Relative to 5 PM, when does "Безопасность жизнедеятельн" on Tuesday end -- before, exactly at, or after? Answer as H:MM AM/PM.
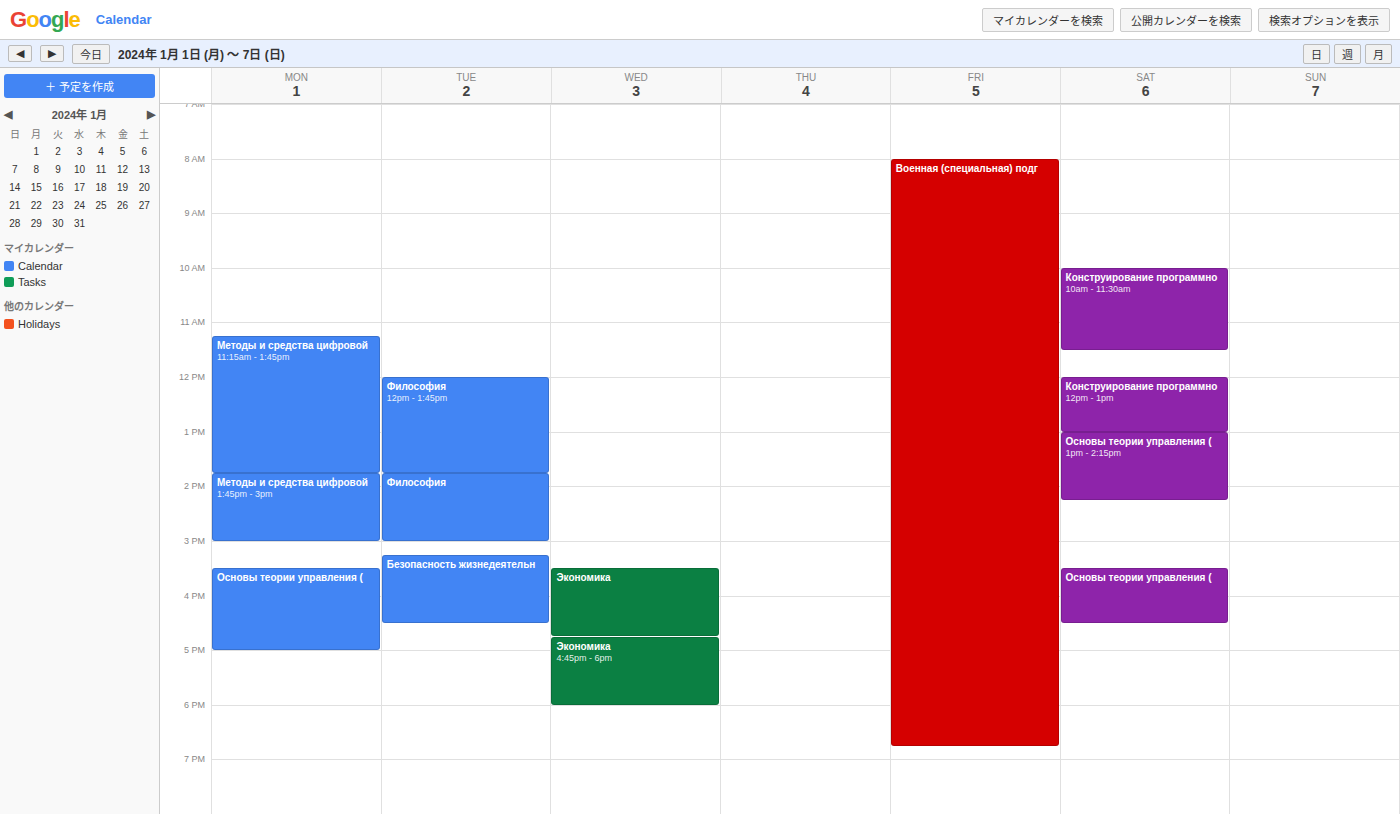
4:30 PM -- before 5 PM, 30 minutes above the 5 PM line.